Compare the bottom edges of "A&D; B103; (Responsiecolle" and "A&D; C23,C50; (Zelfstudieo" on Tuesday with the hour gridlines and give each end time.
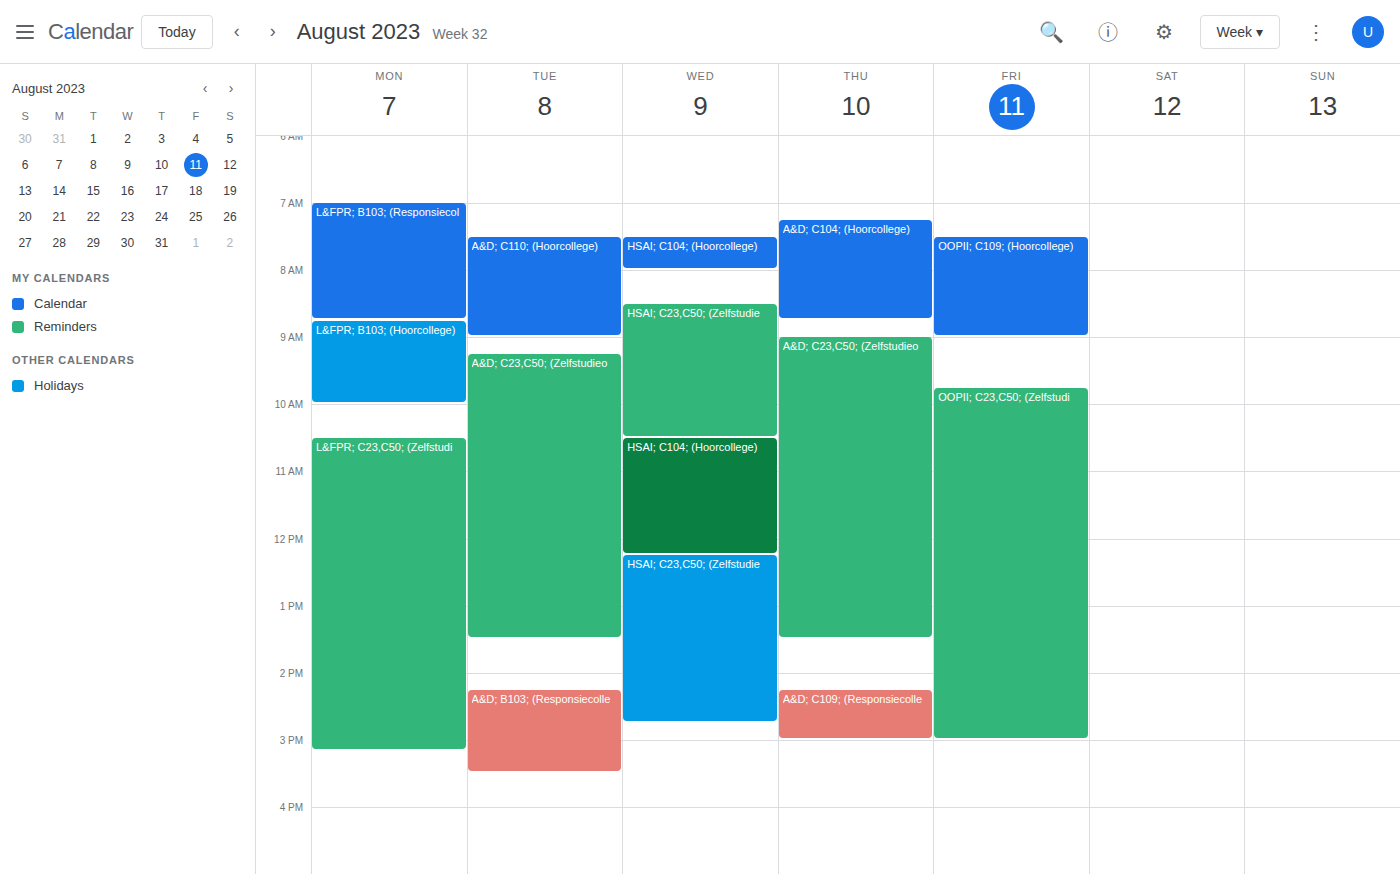
"A&D; B103; (Responsiecolle": 3:30 PM, halfway between the 3 PM and 4 PM lines. "A&D; C23,C50; (Zelfstudieo": 1:30 PM, halfway between the 1 PM and 2 PM lines.